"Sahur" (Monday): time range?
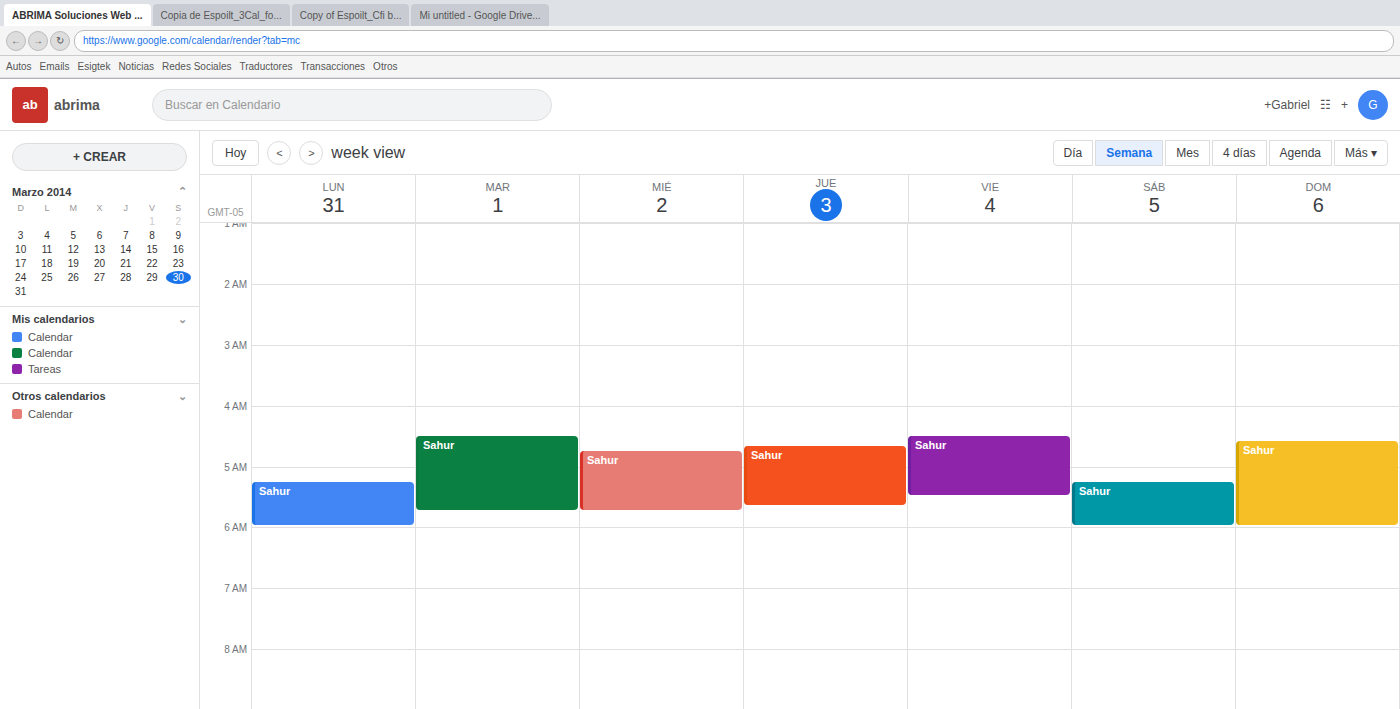
5:15 AM to 6:00 AM